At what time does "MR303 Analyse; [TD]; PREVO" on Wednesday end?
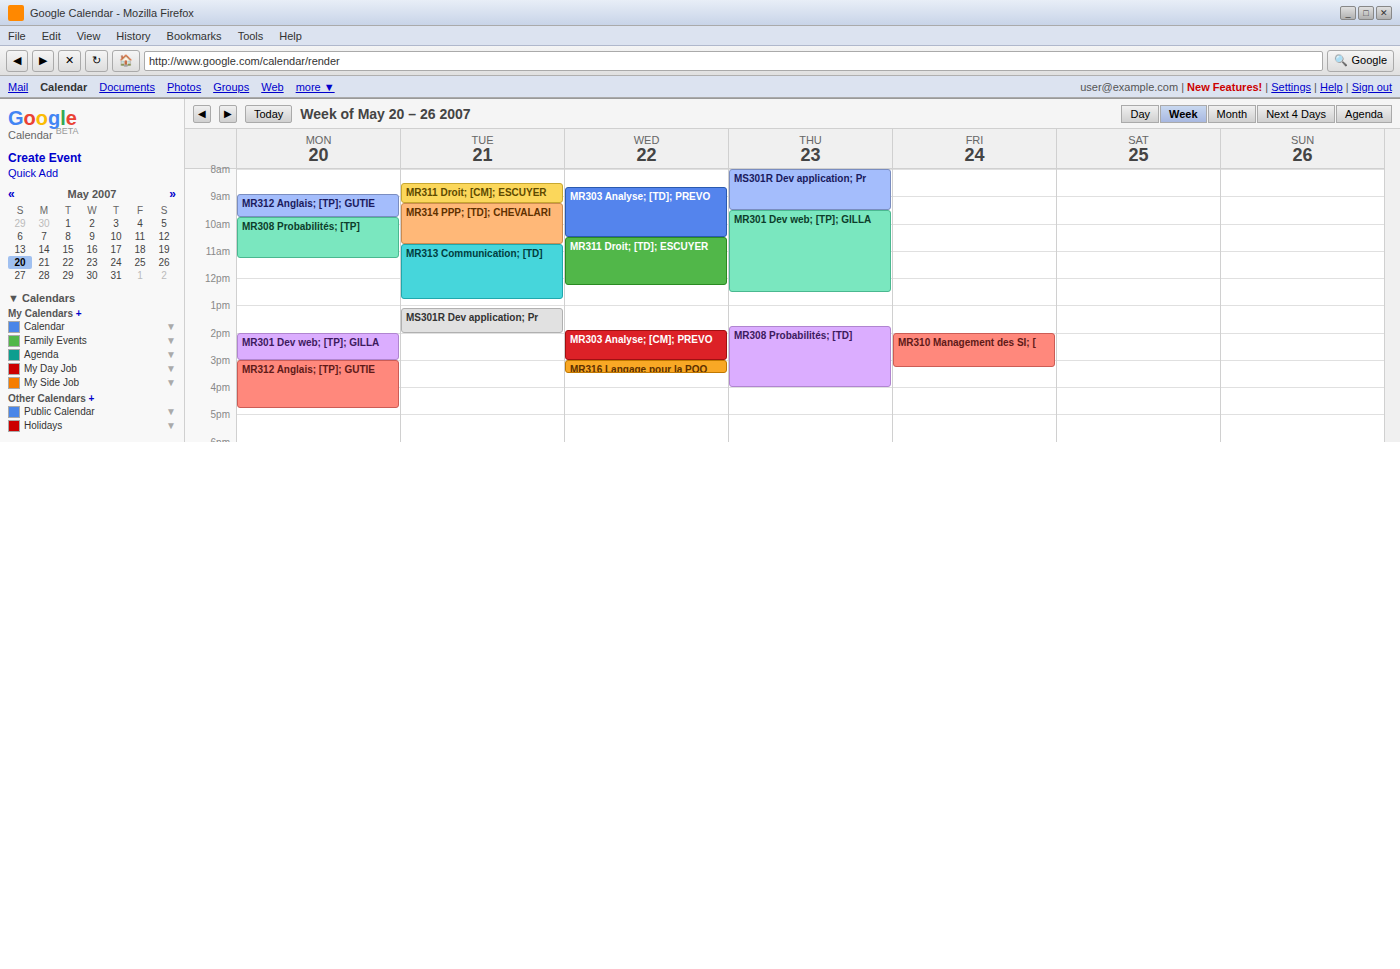
10:30 AM